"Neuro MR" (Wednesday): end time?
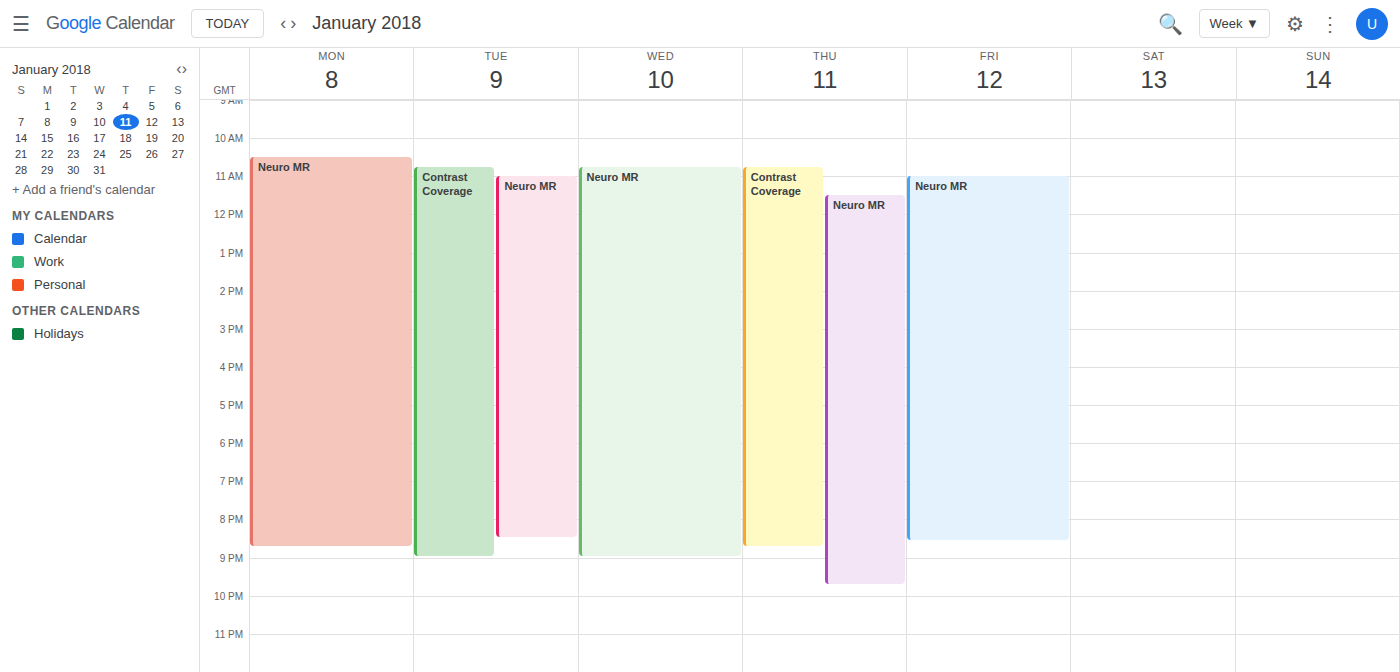
9:00 PM